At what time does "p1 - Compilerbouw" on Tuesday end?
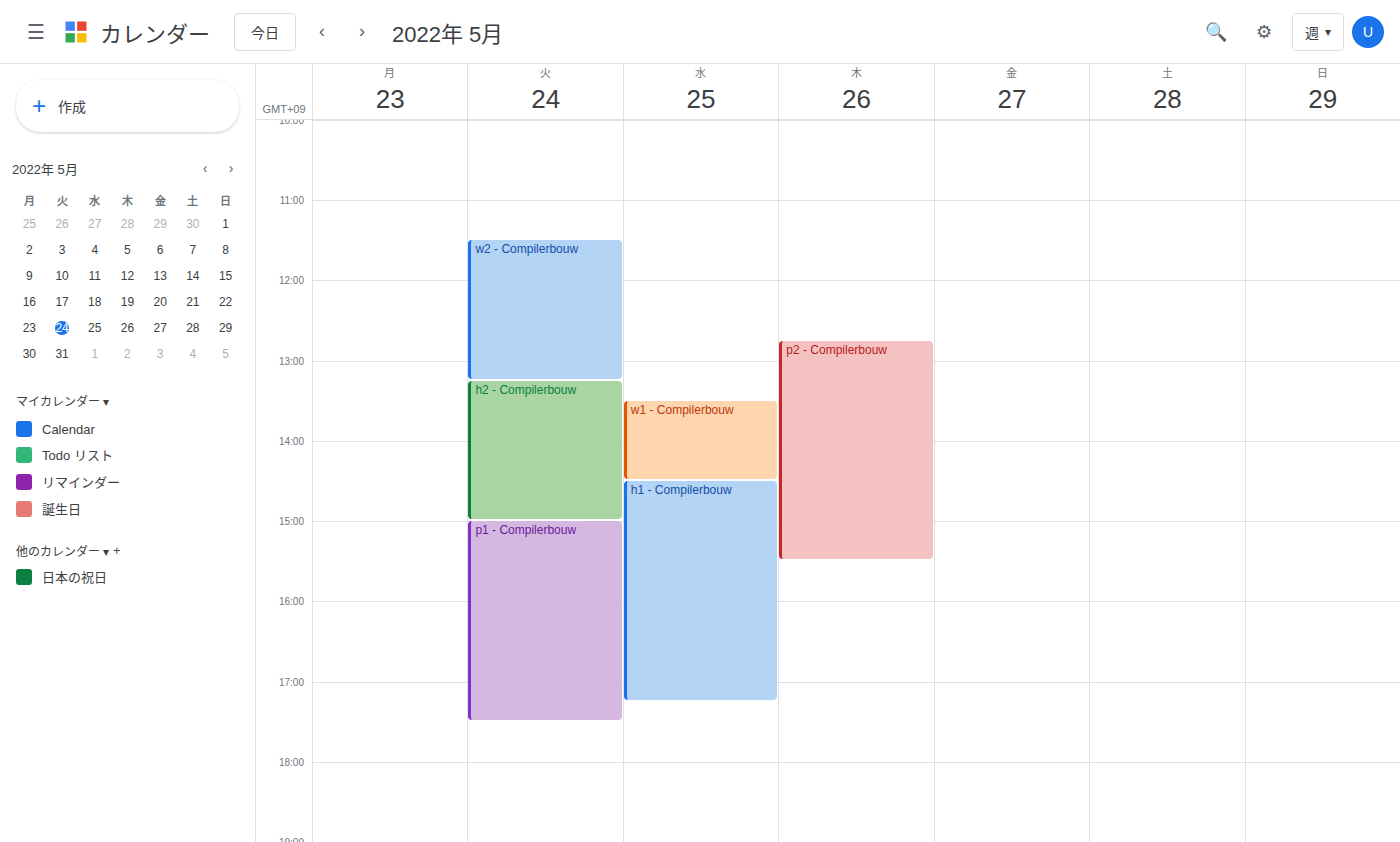
5:30 PM